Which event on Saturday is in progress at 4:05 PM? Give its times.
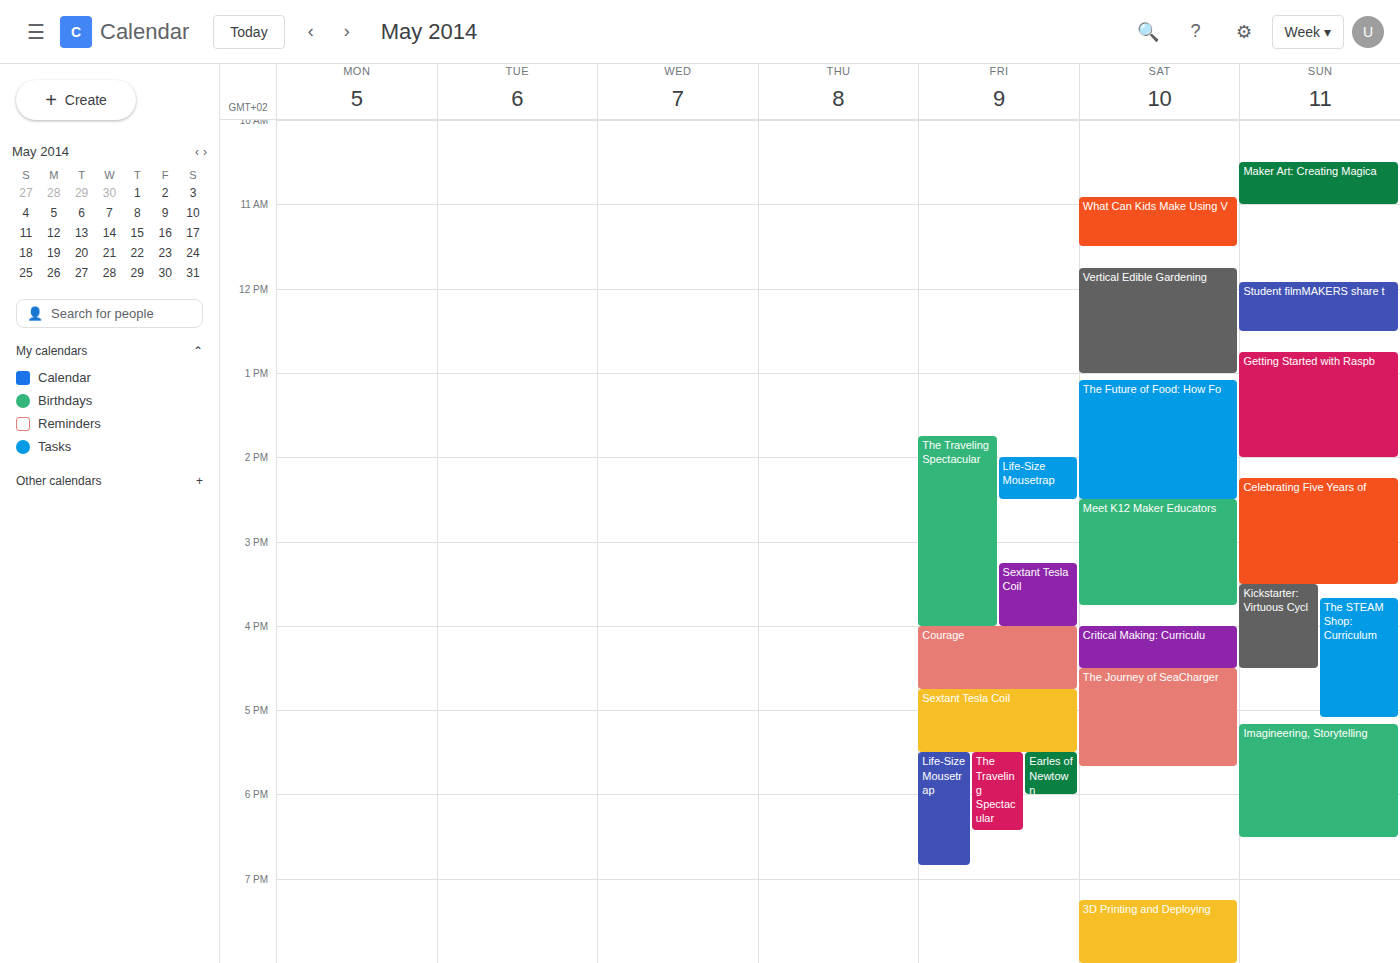
"Critical Making: Curriculu", 4:00 PM to 4:30 PM